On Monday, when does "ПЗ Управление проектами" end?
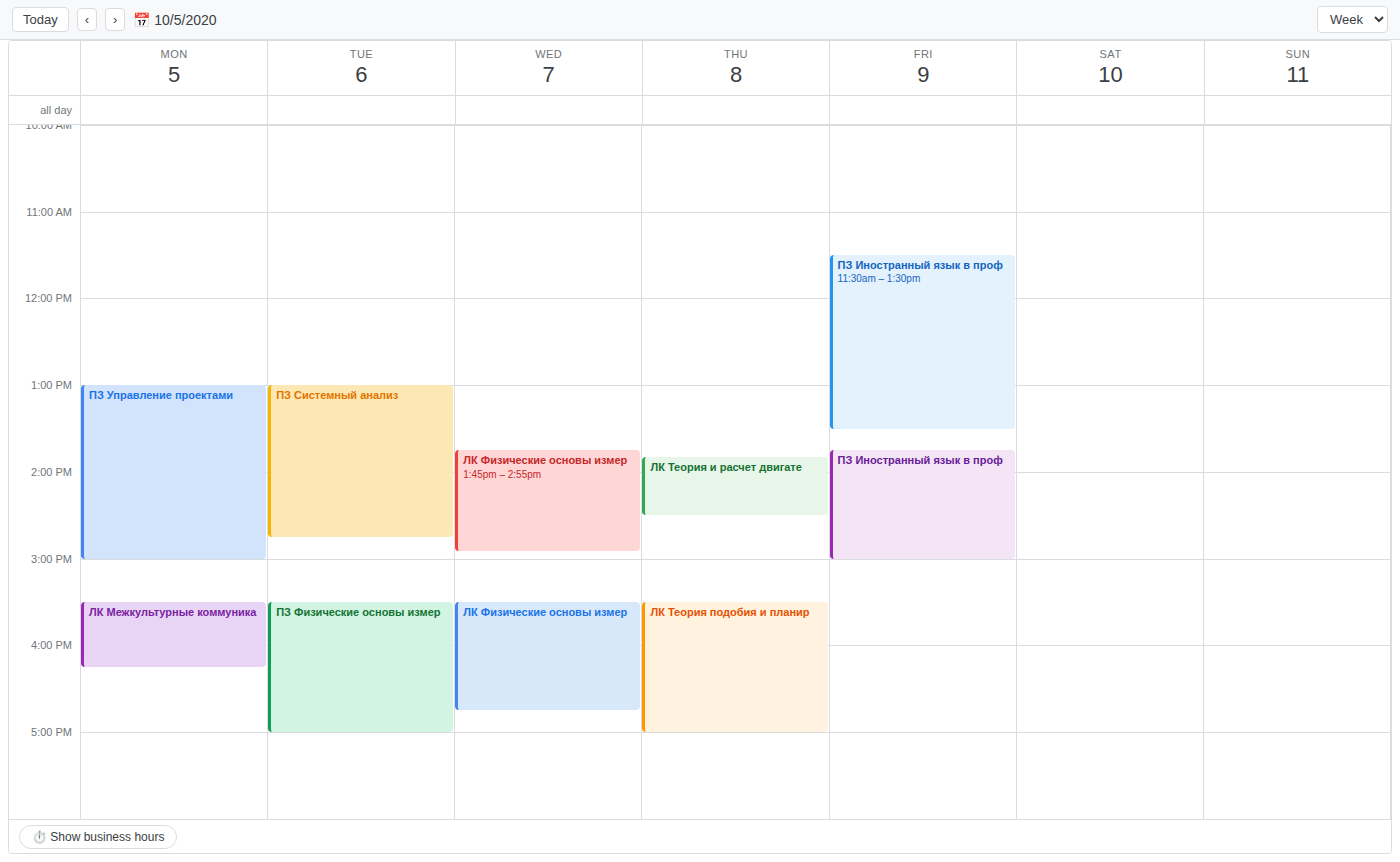
3:00 PM